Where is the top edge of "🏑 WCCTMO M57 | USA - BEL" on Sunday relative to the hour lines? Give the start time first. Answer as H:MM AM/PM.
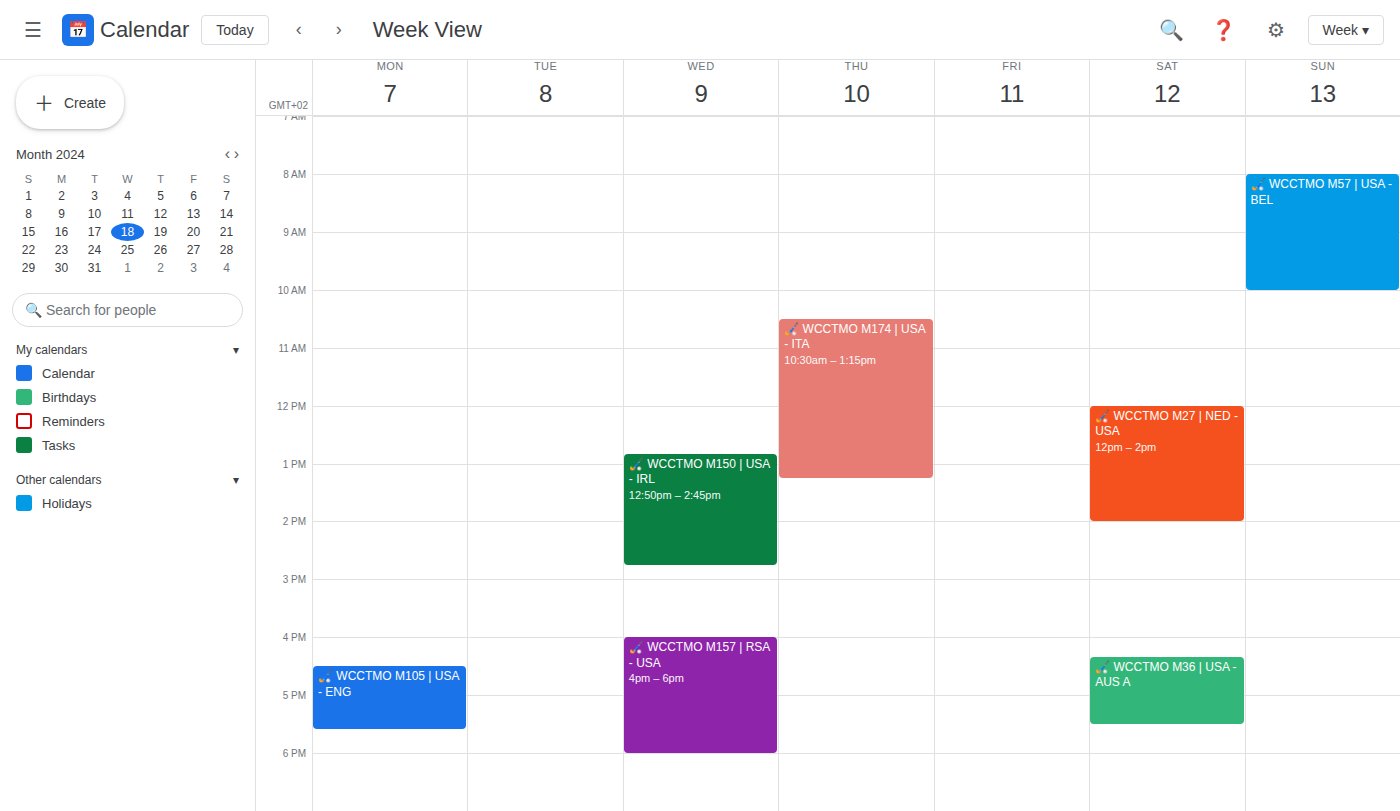
8:00 AM -- exactly on the 8 AM line.